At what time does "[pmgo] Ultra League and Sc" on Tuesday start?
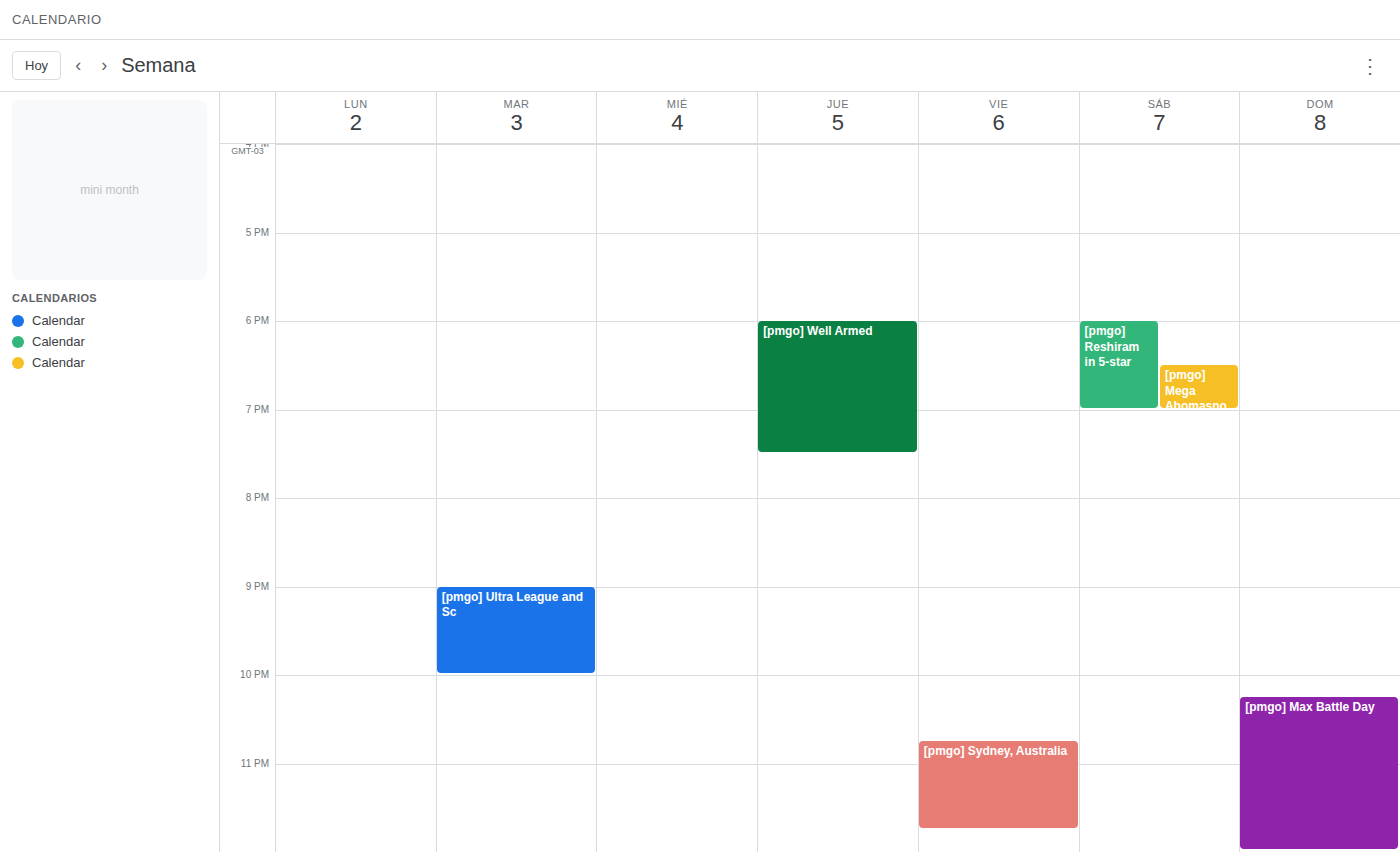
21:00